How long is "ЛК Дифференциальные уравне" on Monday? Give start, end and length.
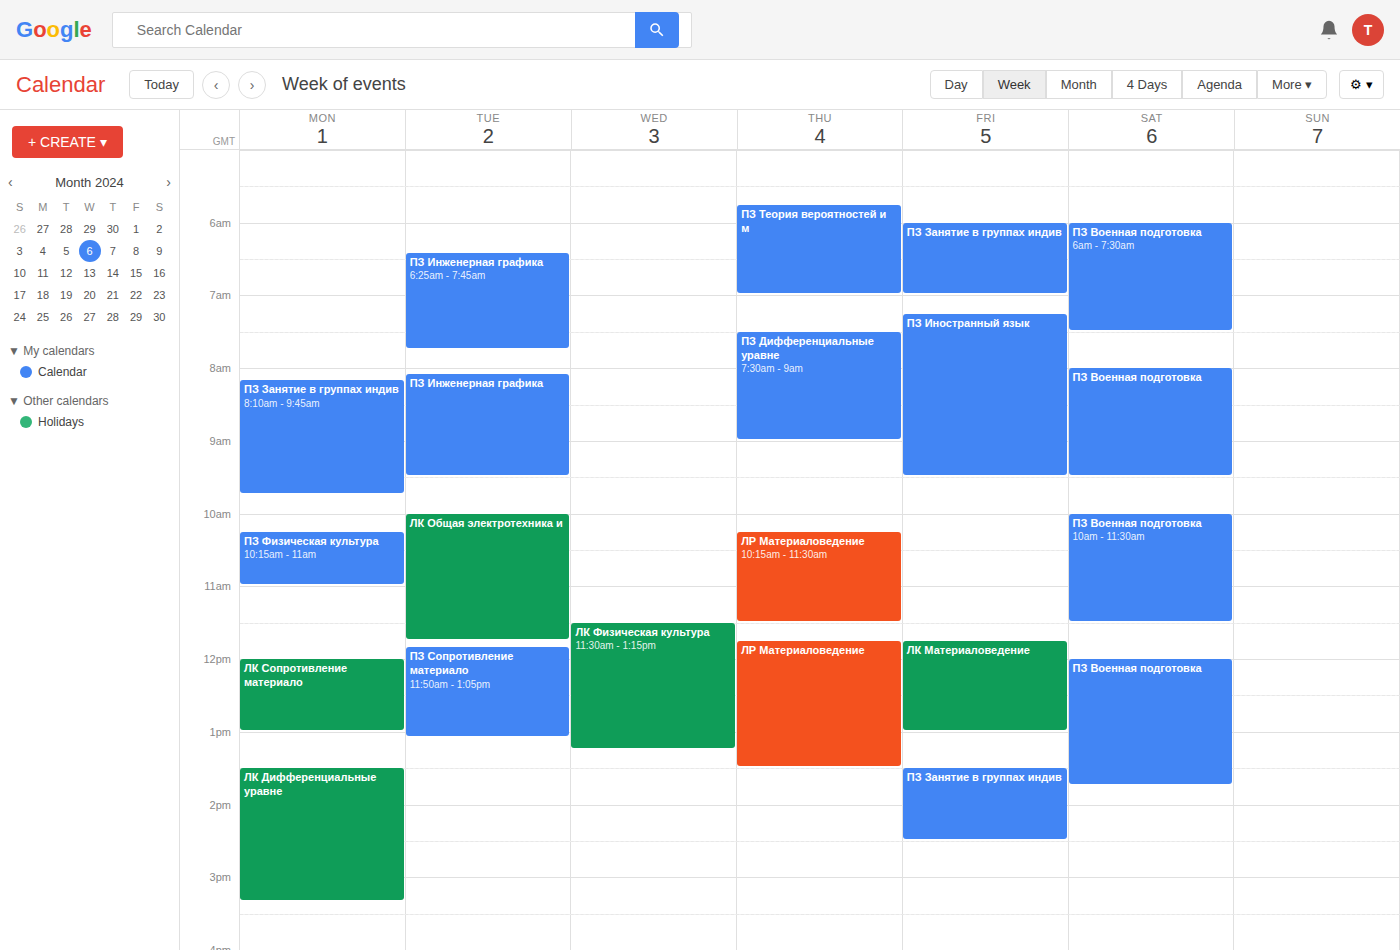
1:30 PM to 3:20 PM, 1 hour 50 minutes